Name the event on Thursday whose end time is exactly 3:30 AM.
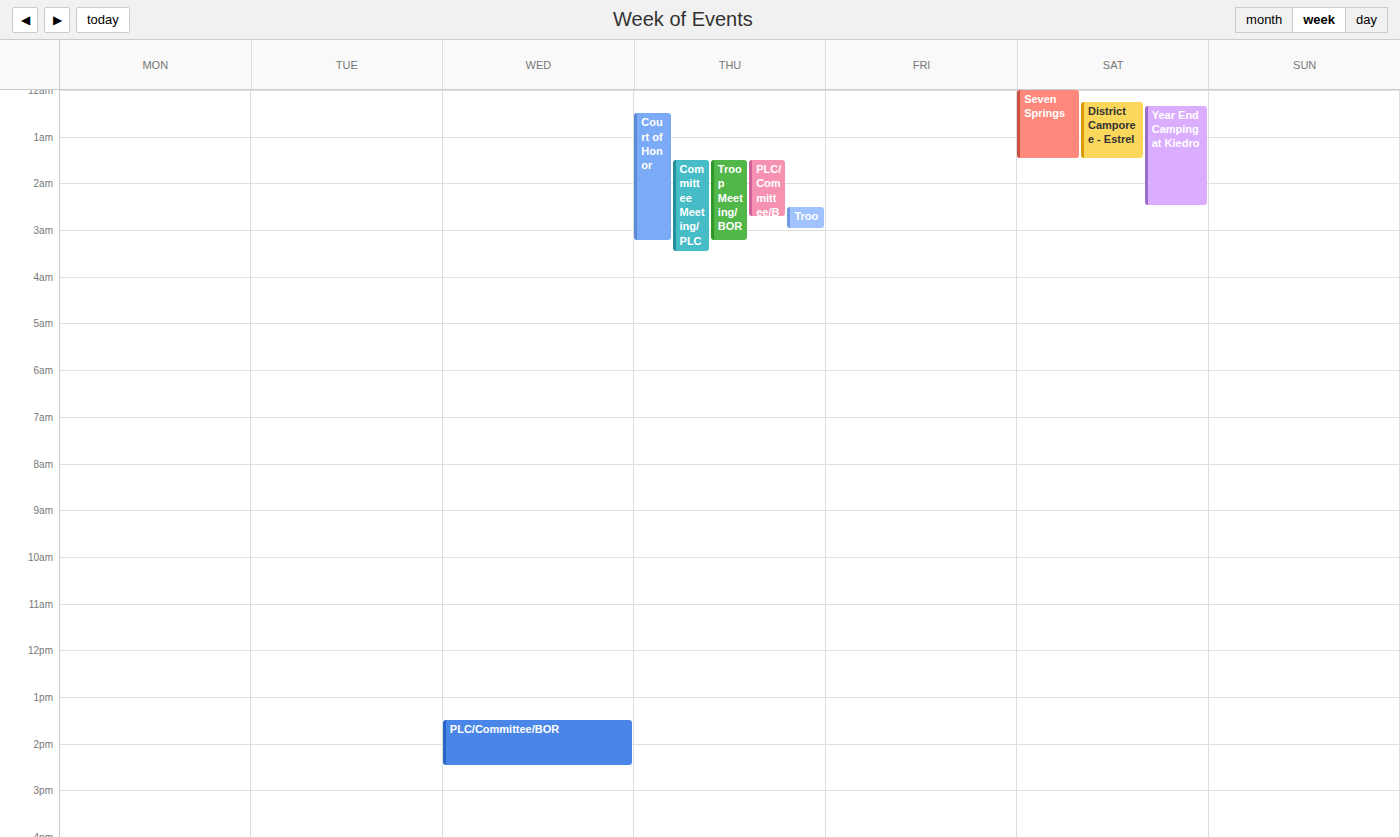
"Committee Meeting/PLC"